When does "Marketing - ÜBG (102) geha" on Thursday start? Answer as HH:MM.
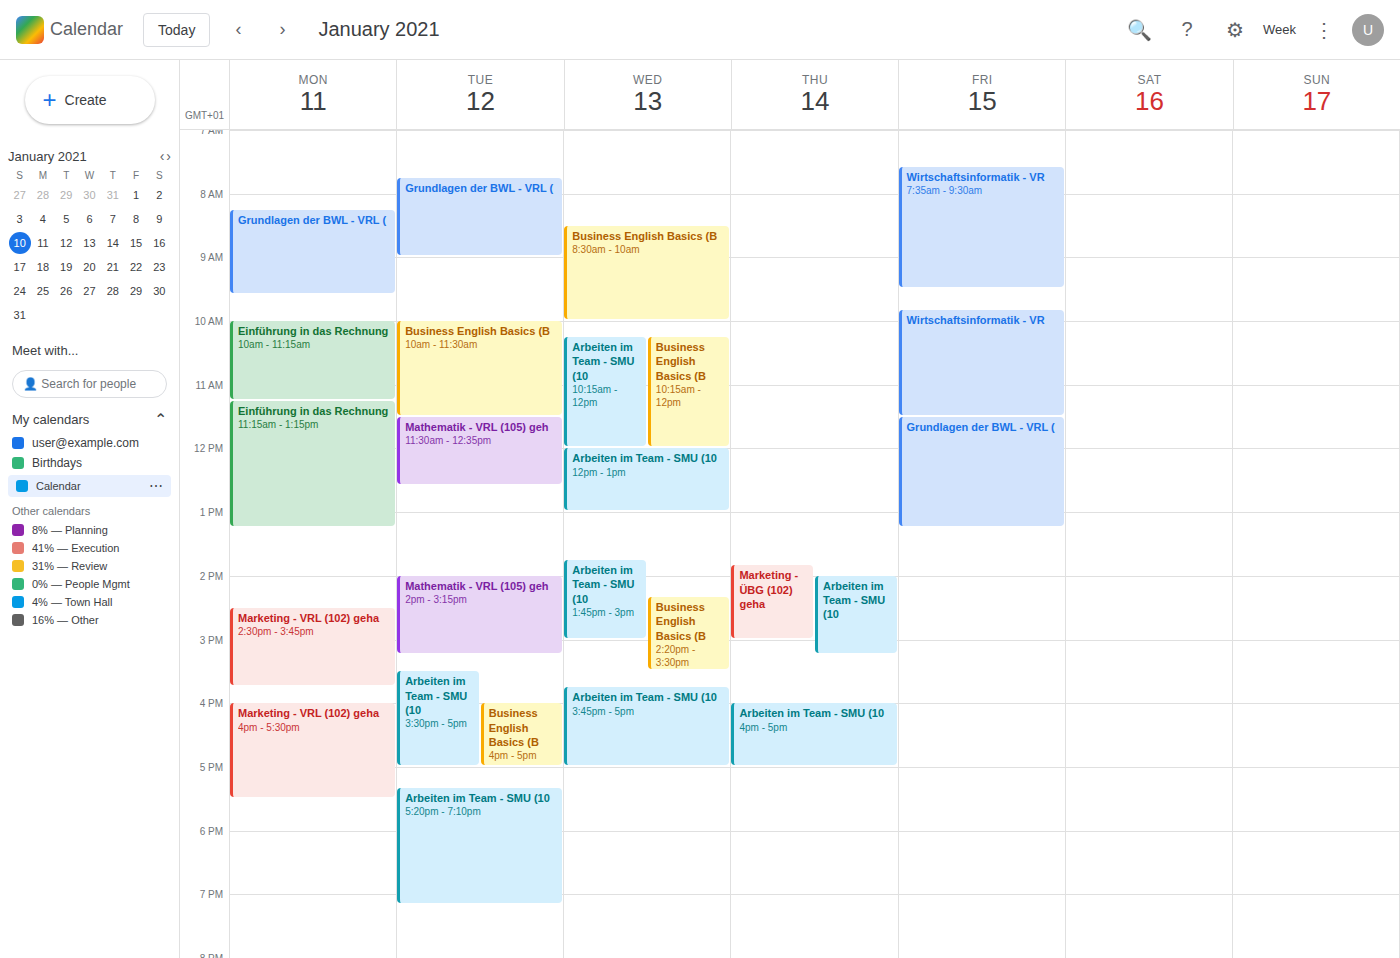
13:50